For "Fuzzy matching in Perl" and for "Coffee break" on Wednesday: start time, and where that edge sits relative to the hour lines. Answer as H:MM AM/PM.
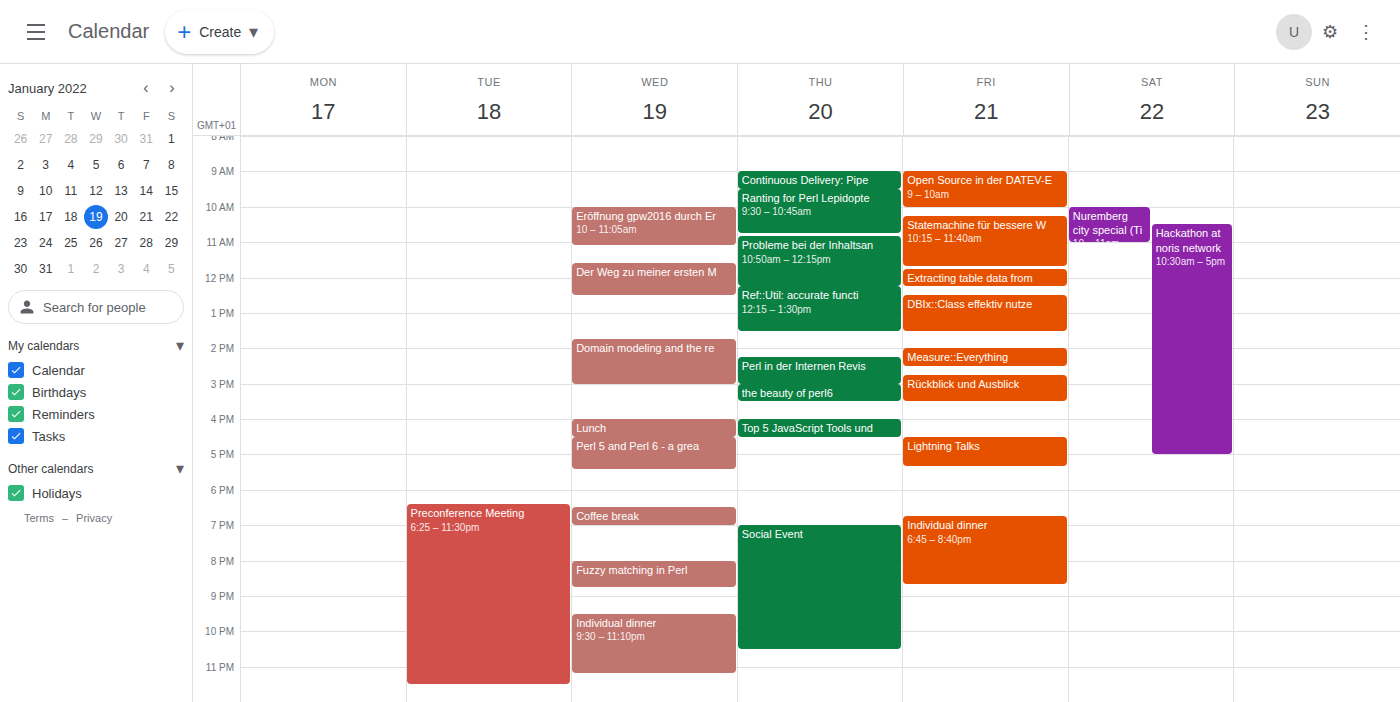
"Fuzzy matching in Perl": 8:00 PM, exactly on the 8 PM line. "Coffee break": 6:30 PM, halfway between the 6 PM and 7 PM lines.